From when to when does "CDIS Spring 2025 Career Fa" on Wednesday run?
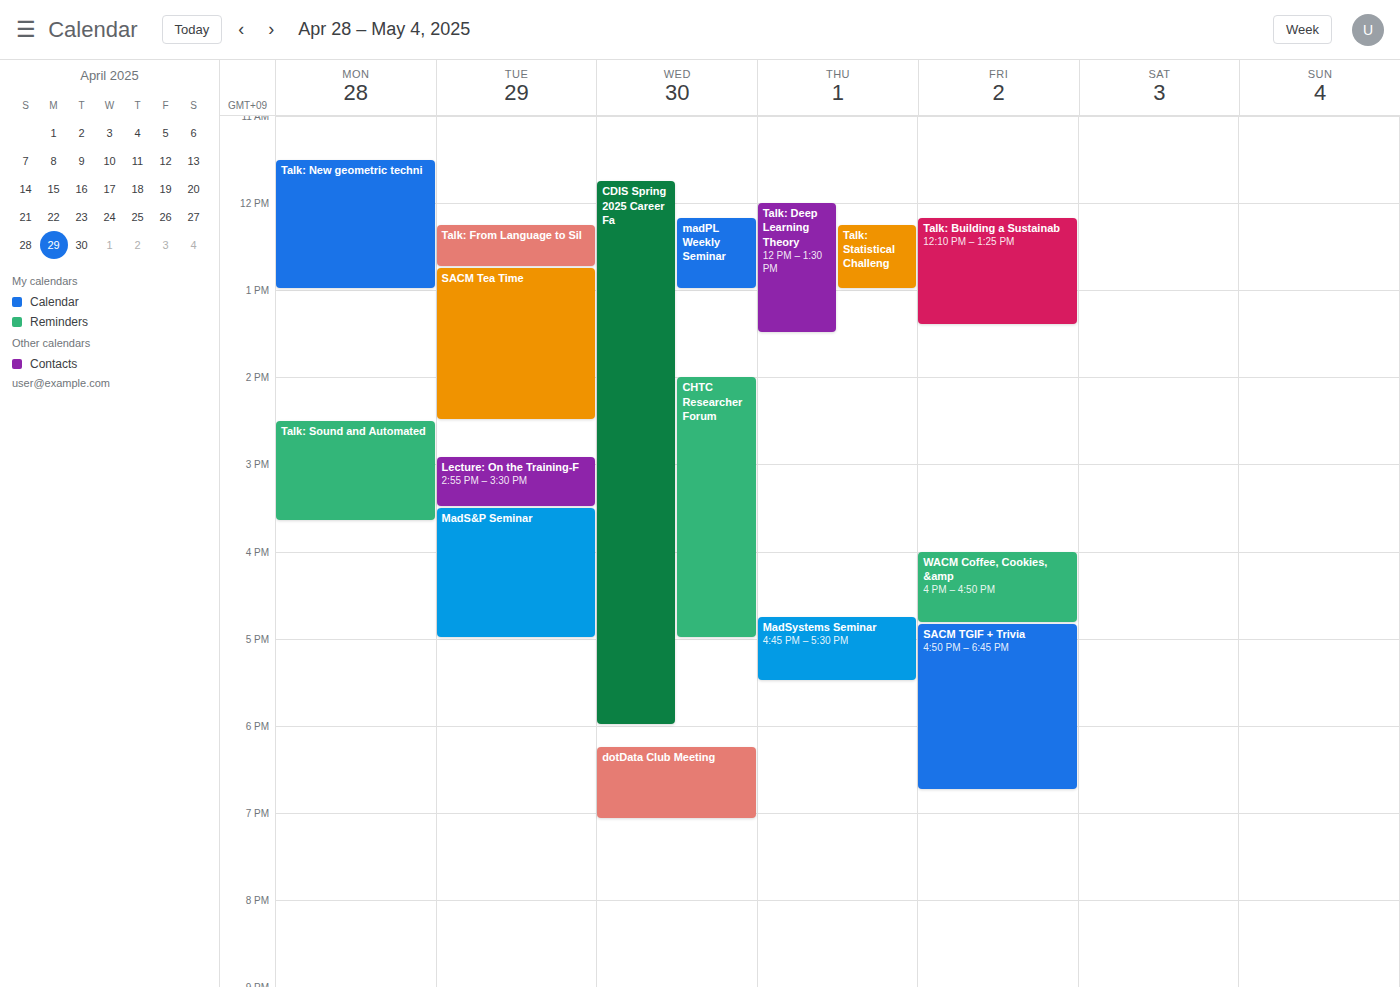
11:45 to 18:00